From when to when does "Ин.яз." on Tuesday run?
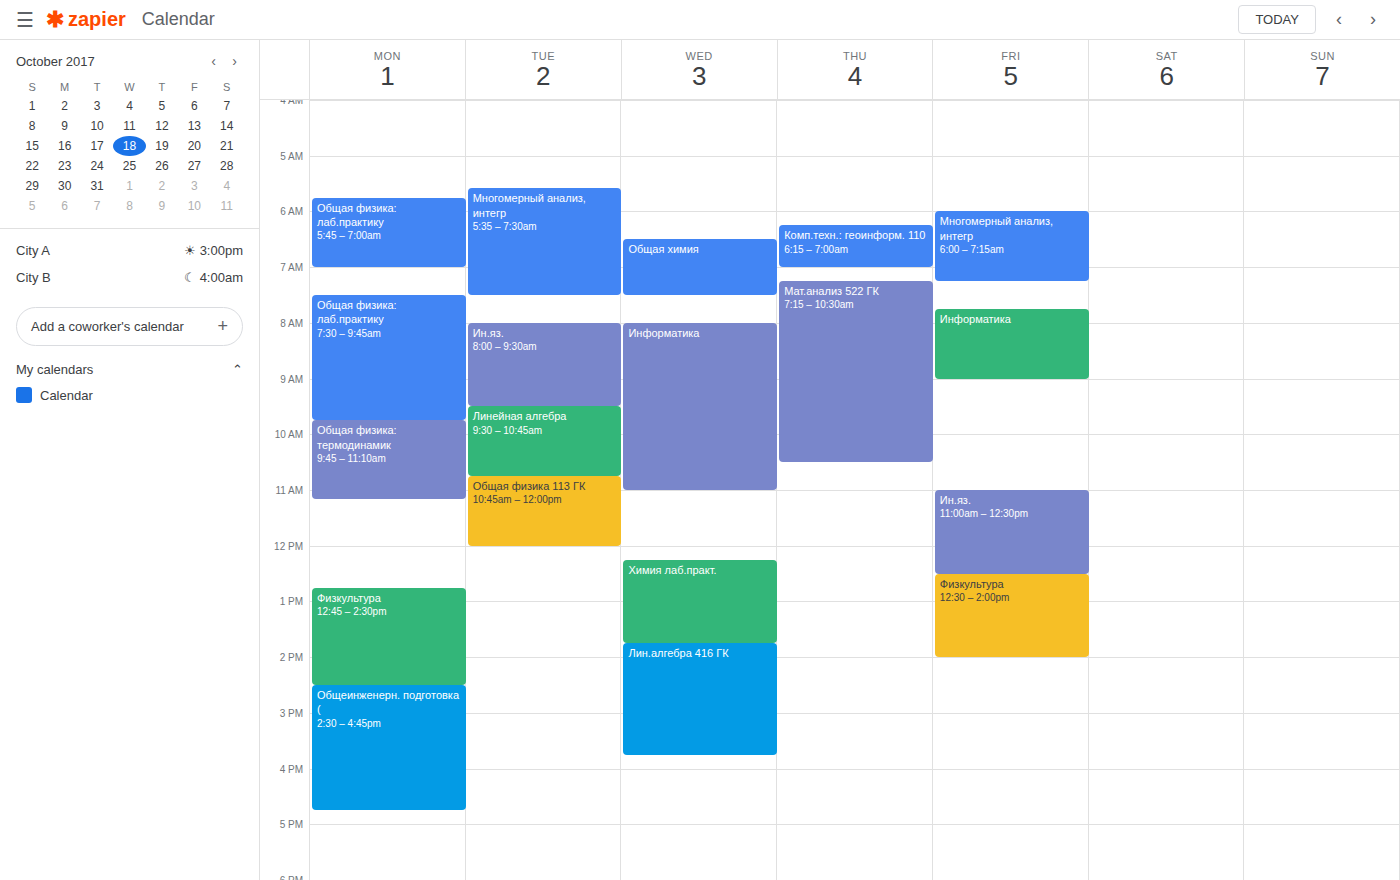
8:00 AM to 9:30 AM